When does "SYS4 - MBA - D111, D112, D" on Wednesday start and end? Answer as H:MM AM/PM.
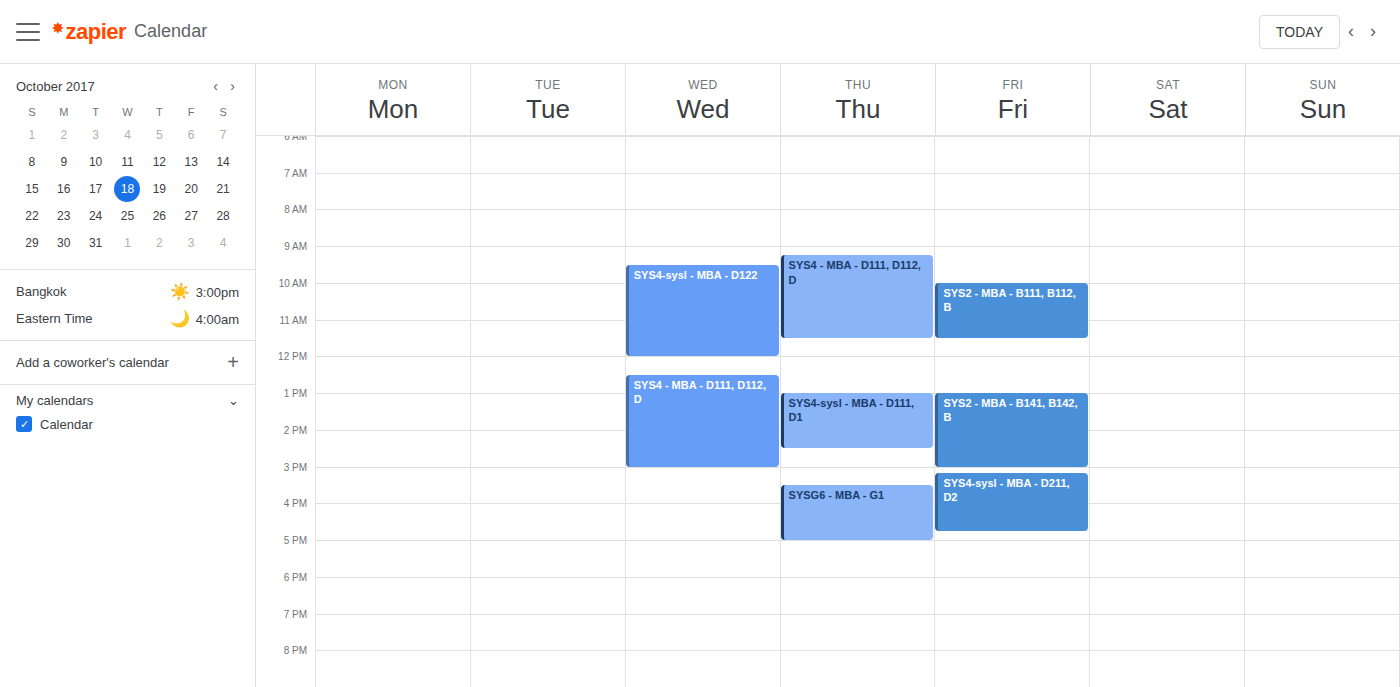
12:30 PM to 3:00 PM